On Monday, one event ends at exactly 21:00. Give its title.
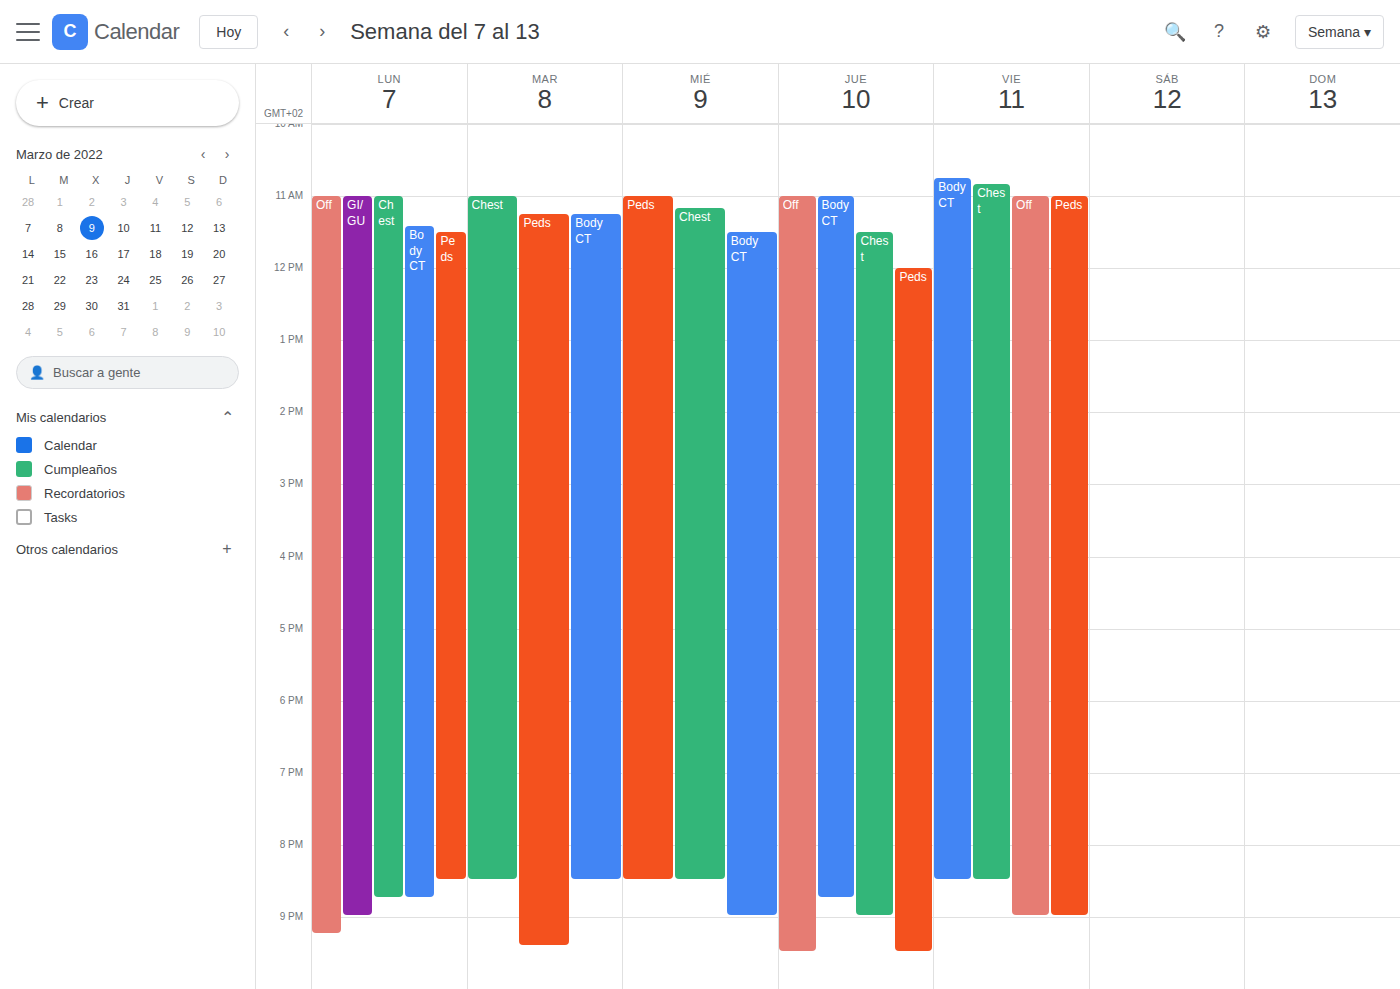
"GI/GU"